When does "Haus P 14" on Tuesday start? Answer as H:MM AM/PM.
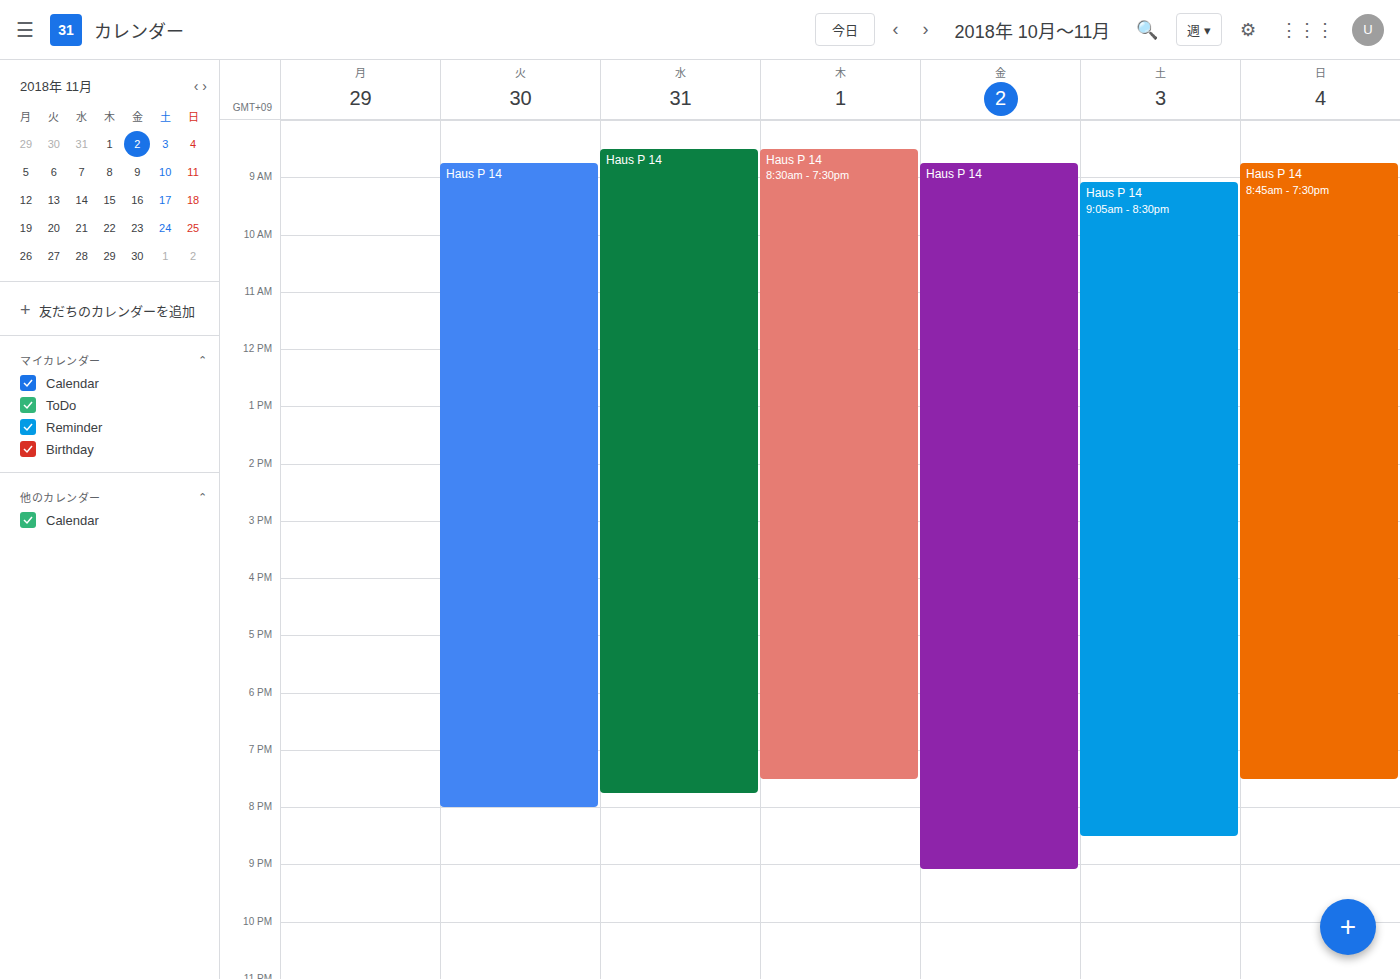
8:45 AM